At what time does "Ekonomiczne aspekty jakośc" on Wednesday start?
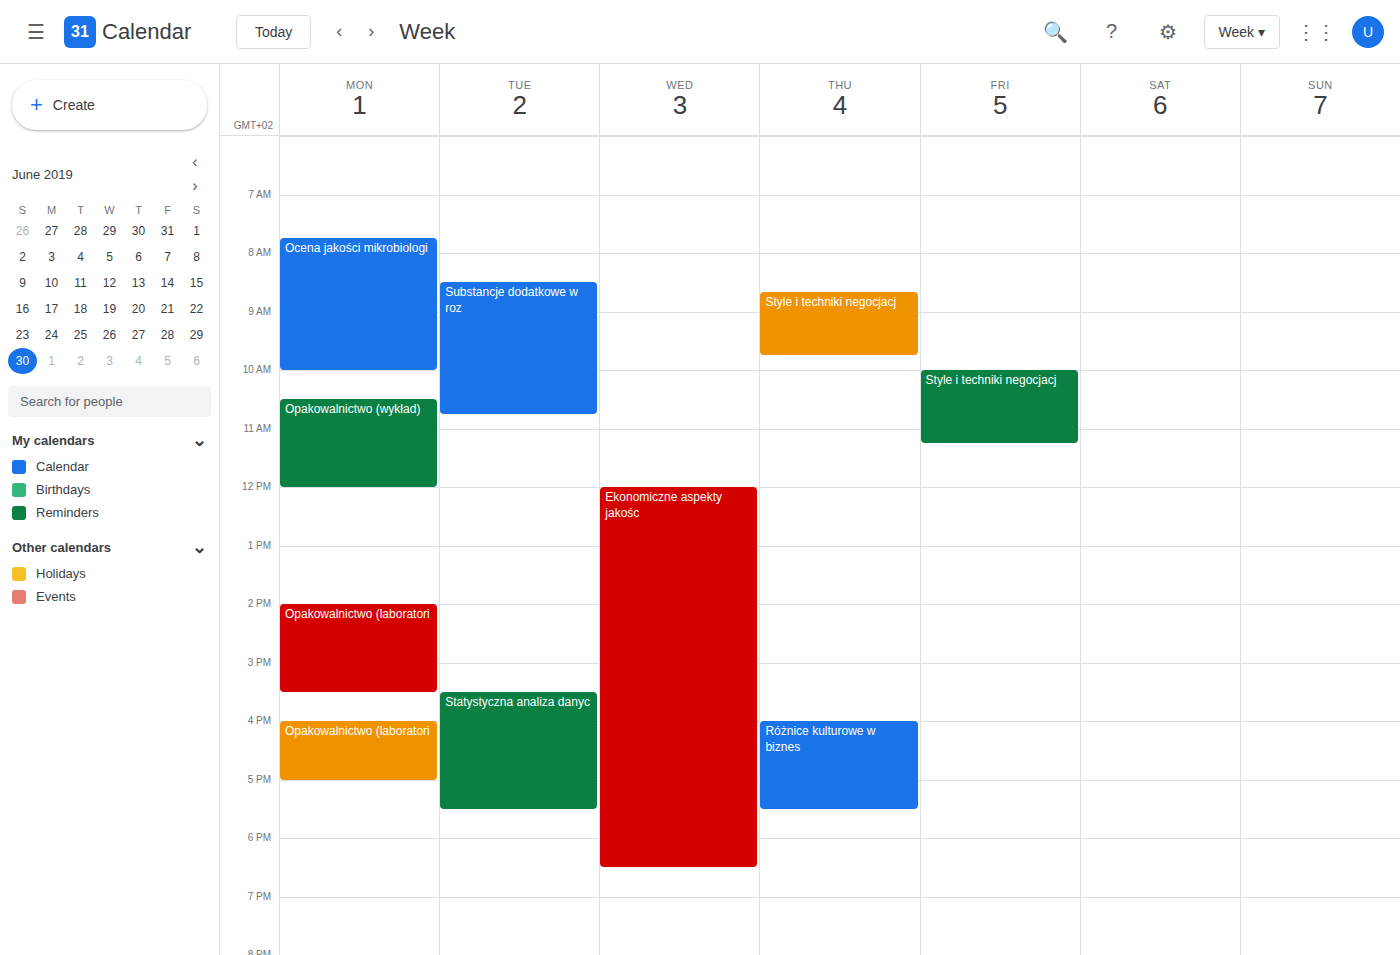
12:00 PM